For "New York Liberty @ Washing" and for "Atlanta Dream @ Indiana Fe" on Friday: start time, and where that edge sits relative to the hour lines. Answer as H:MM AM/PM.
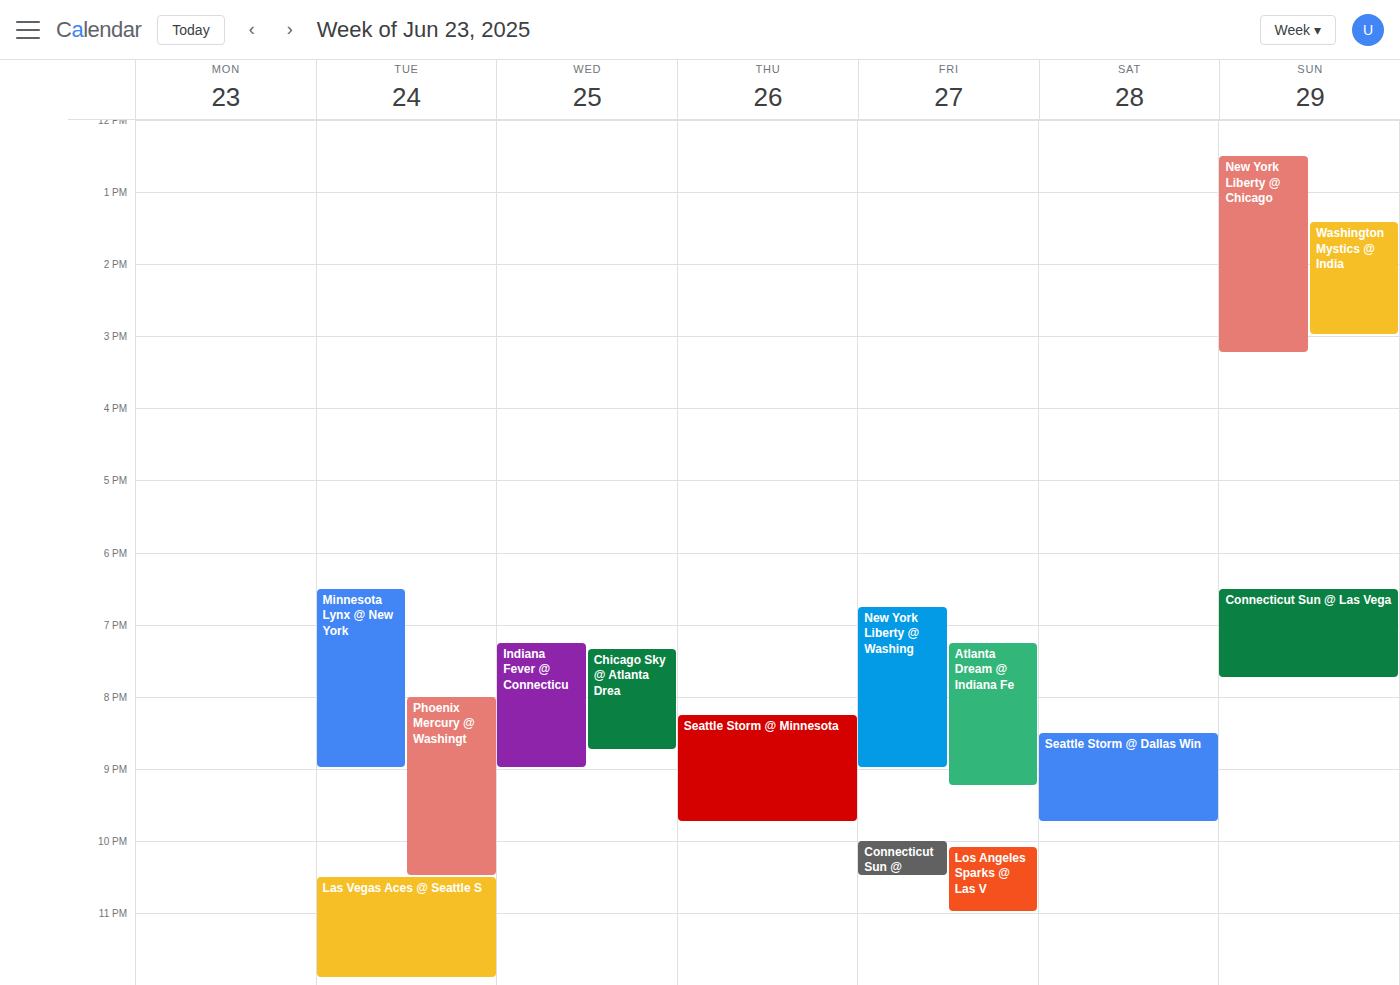
"New York Liberty @ Washing": 6:45 PM, neither: three quarters of the way from the 6 PM line to the 7 PM line. "Atlanta Dream @ Indiana Fe": 7:15 PM, neither: a quarter of the way from the 7 PM line to the 8 PM line.